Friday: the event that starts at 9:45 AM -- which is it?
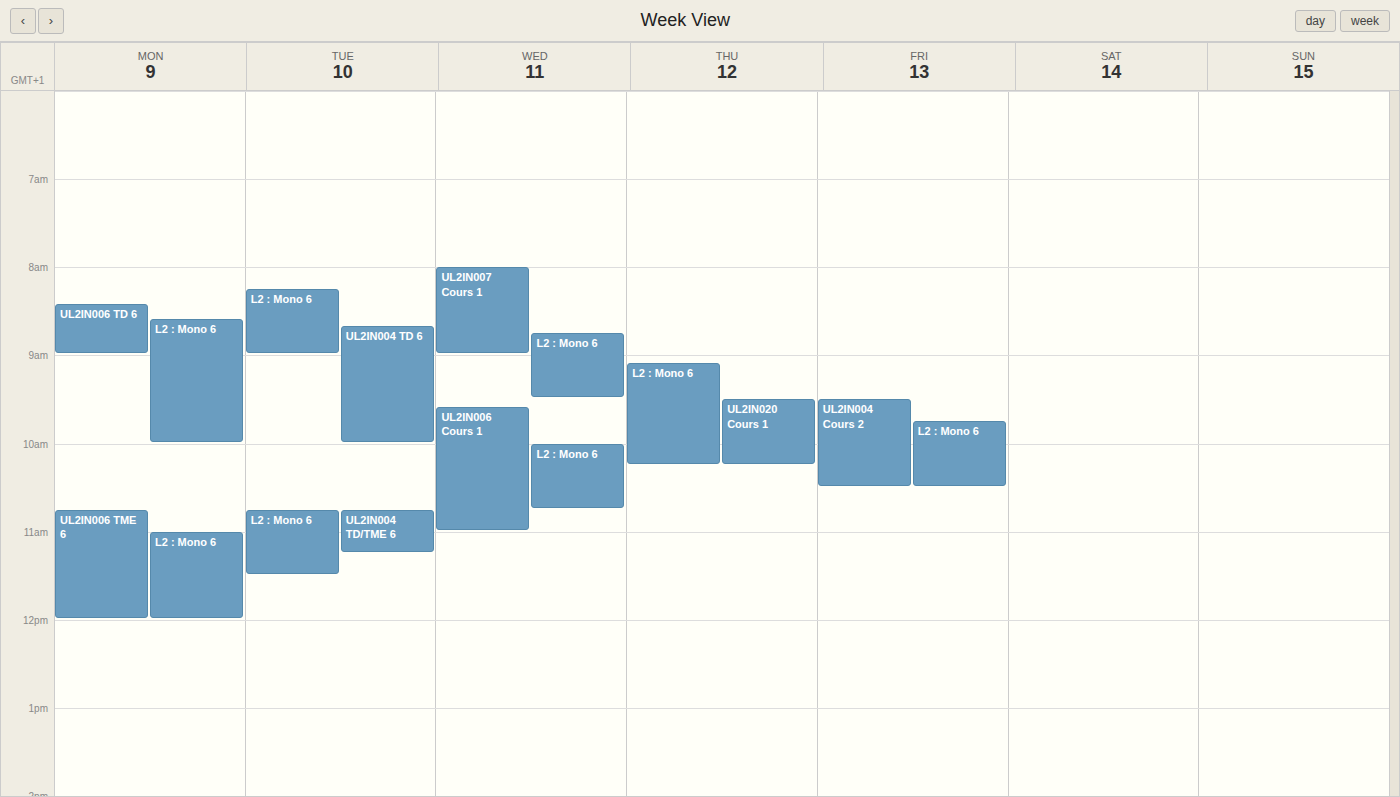
"L2 : Mono 6"